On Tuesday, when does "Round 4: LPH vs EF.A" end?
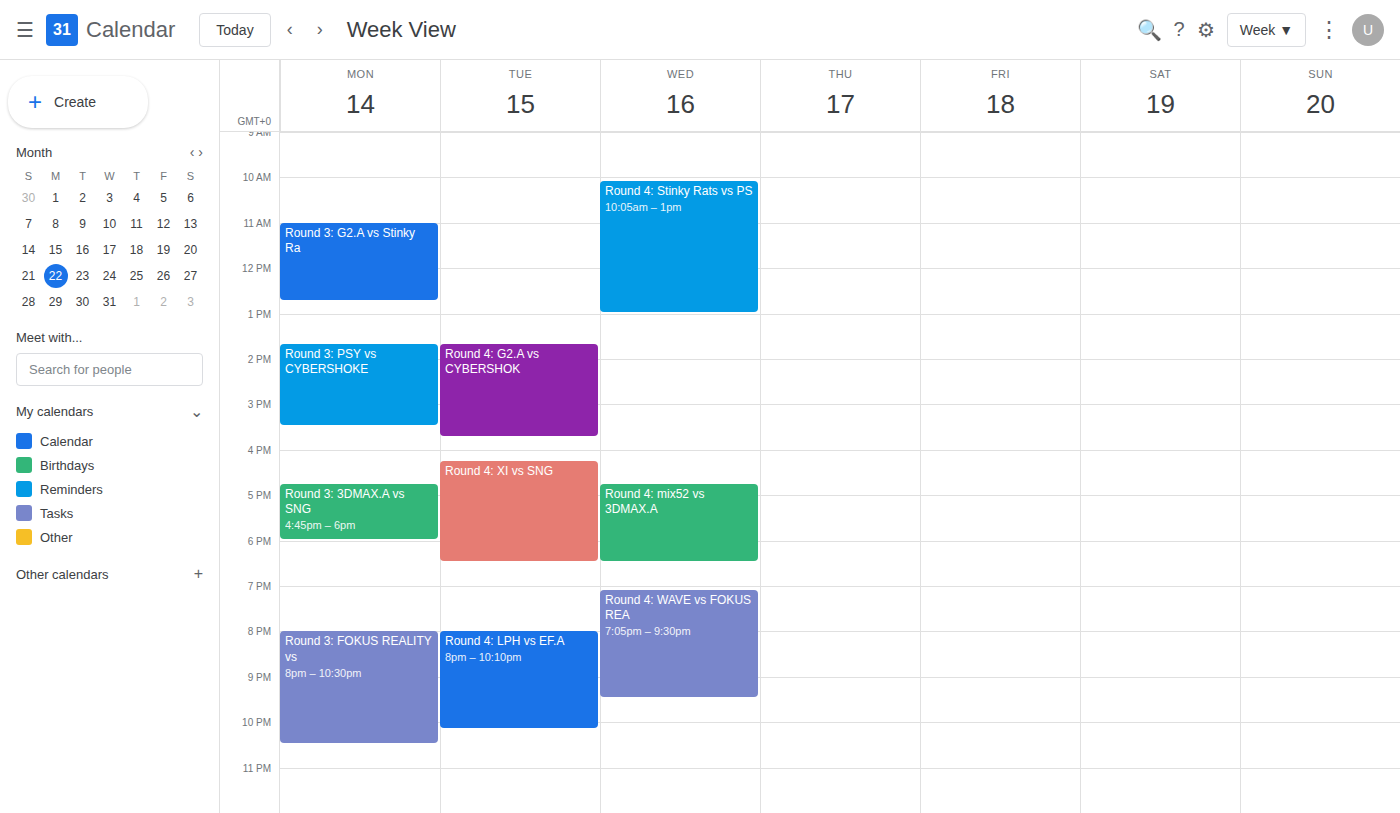
10:10 PM